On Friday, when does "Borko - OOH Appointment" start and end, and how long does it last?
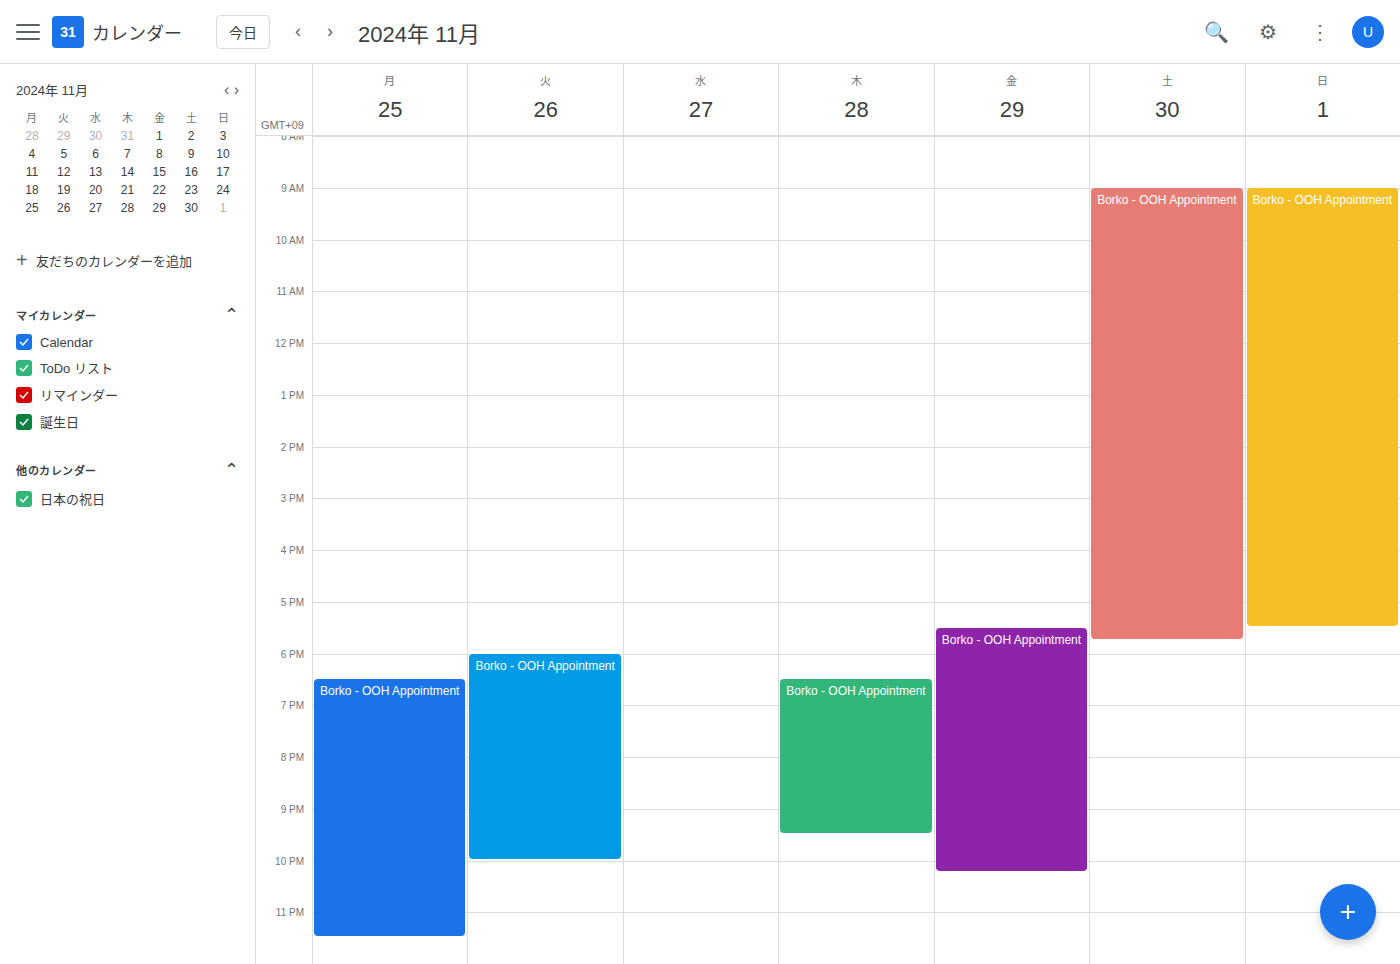
5:30 PM to 10:15 PM, 4 hours 45 minutes